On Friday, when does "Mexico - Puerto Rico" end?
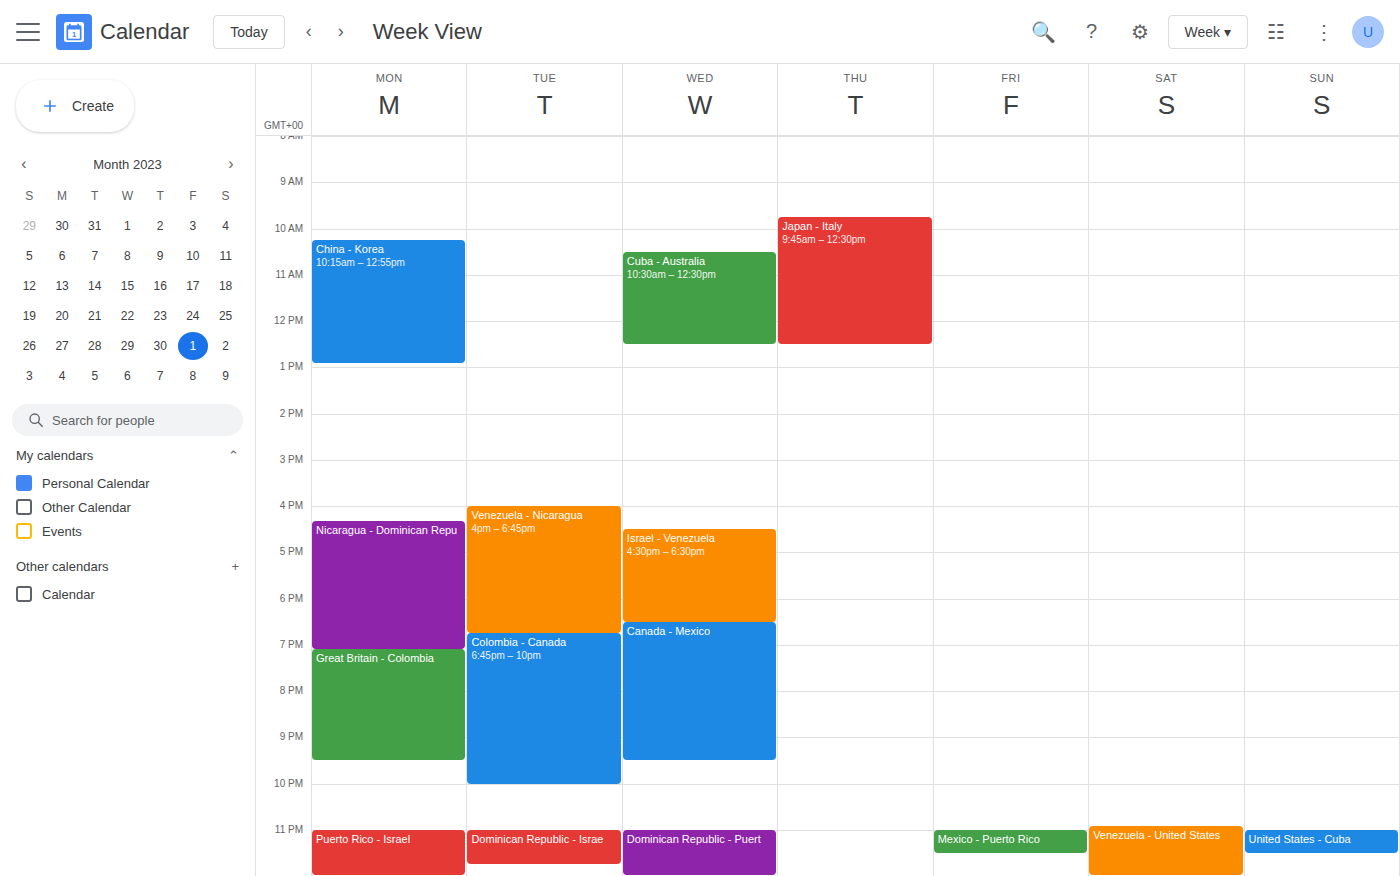
11:30 PM